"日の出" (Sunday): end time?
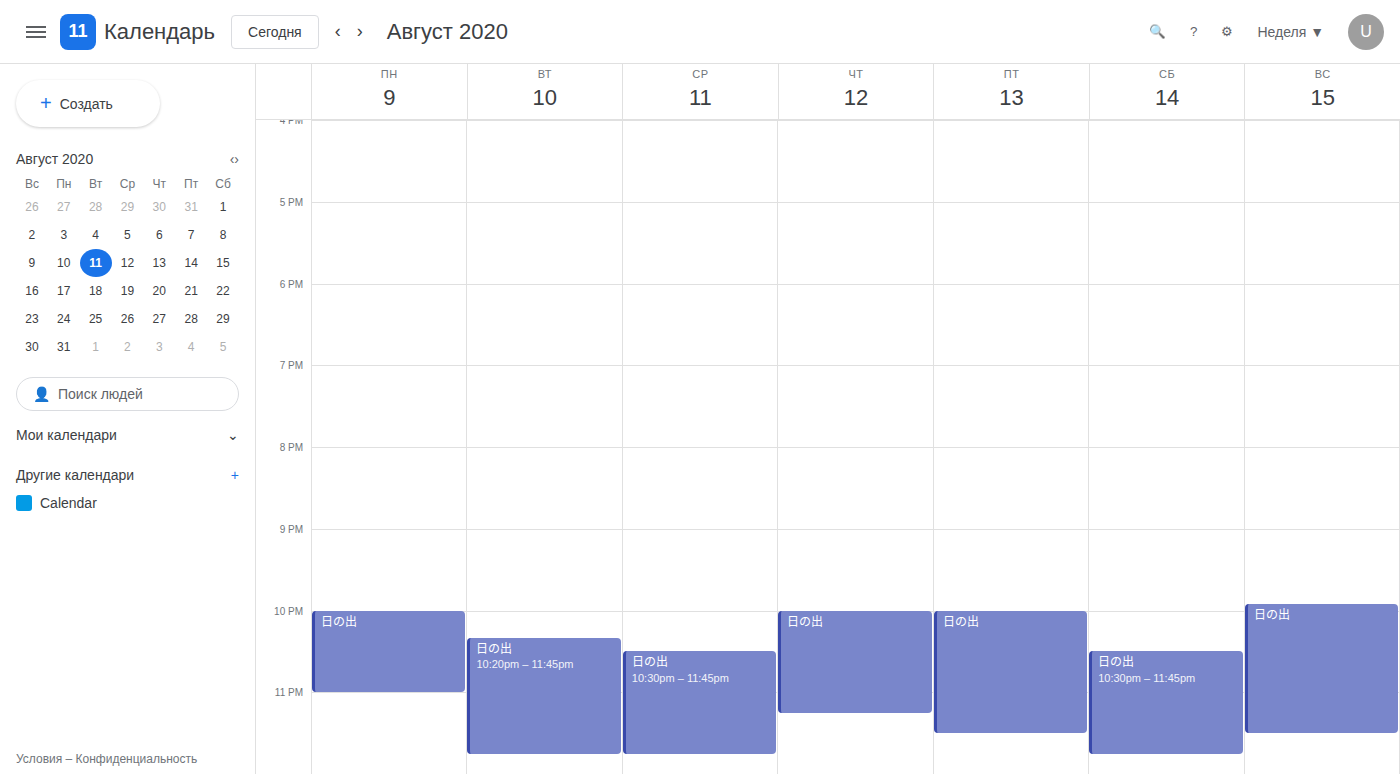
11:30 PM